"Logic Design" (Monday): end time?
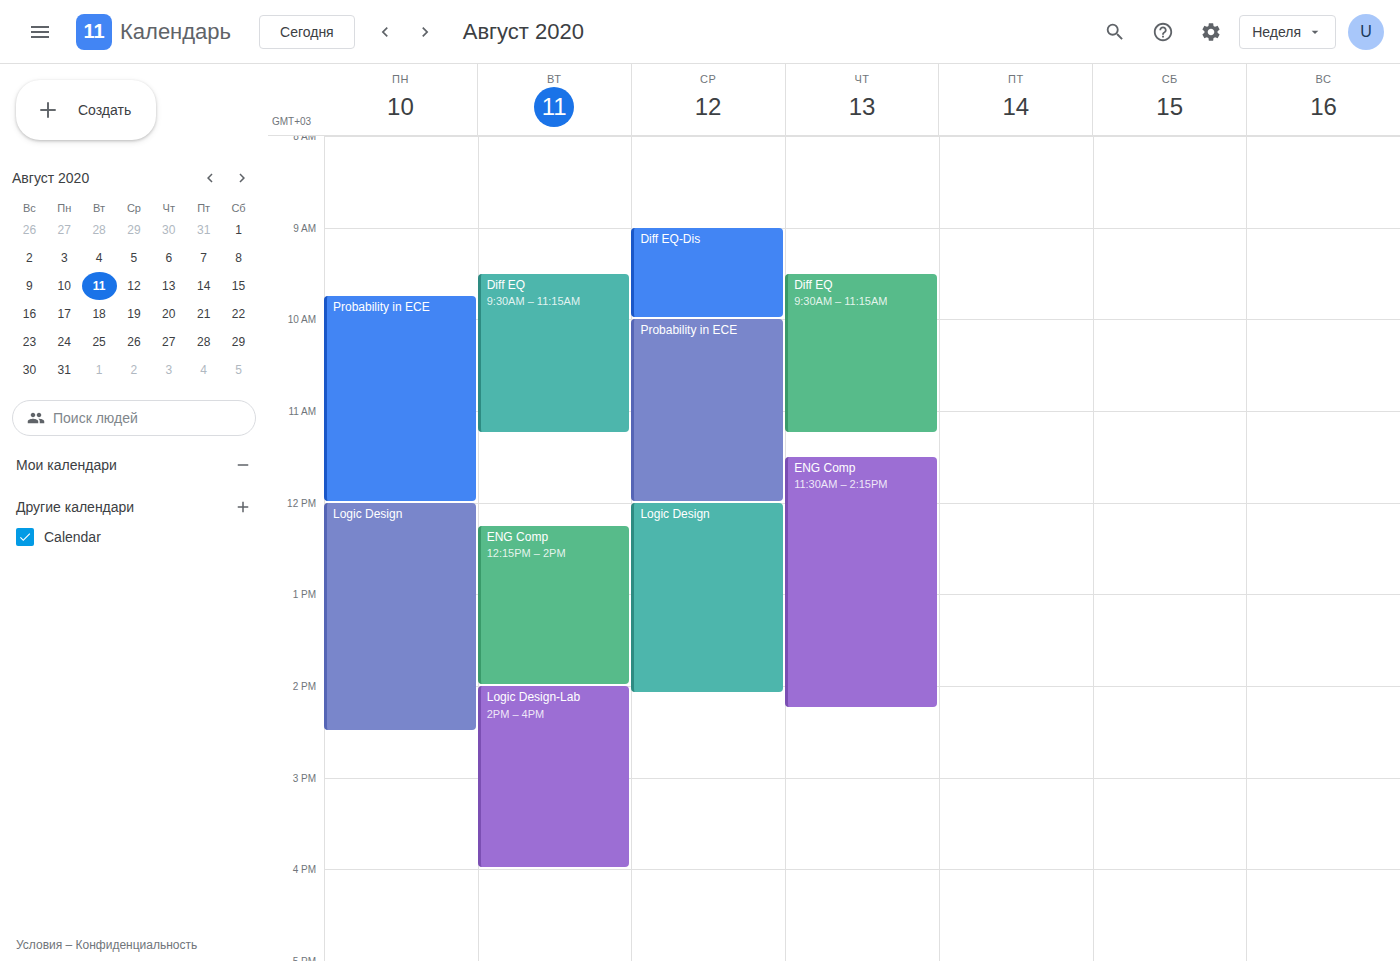
2:30 PM